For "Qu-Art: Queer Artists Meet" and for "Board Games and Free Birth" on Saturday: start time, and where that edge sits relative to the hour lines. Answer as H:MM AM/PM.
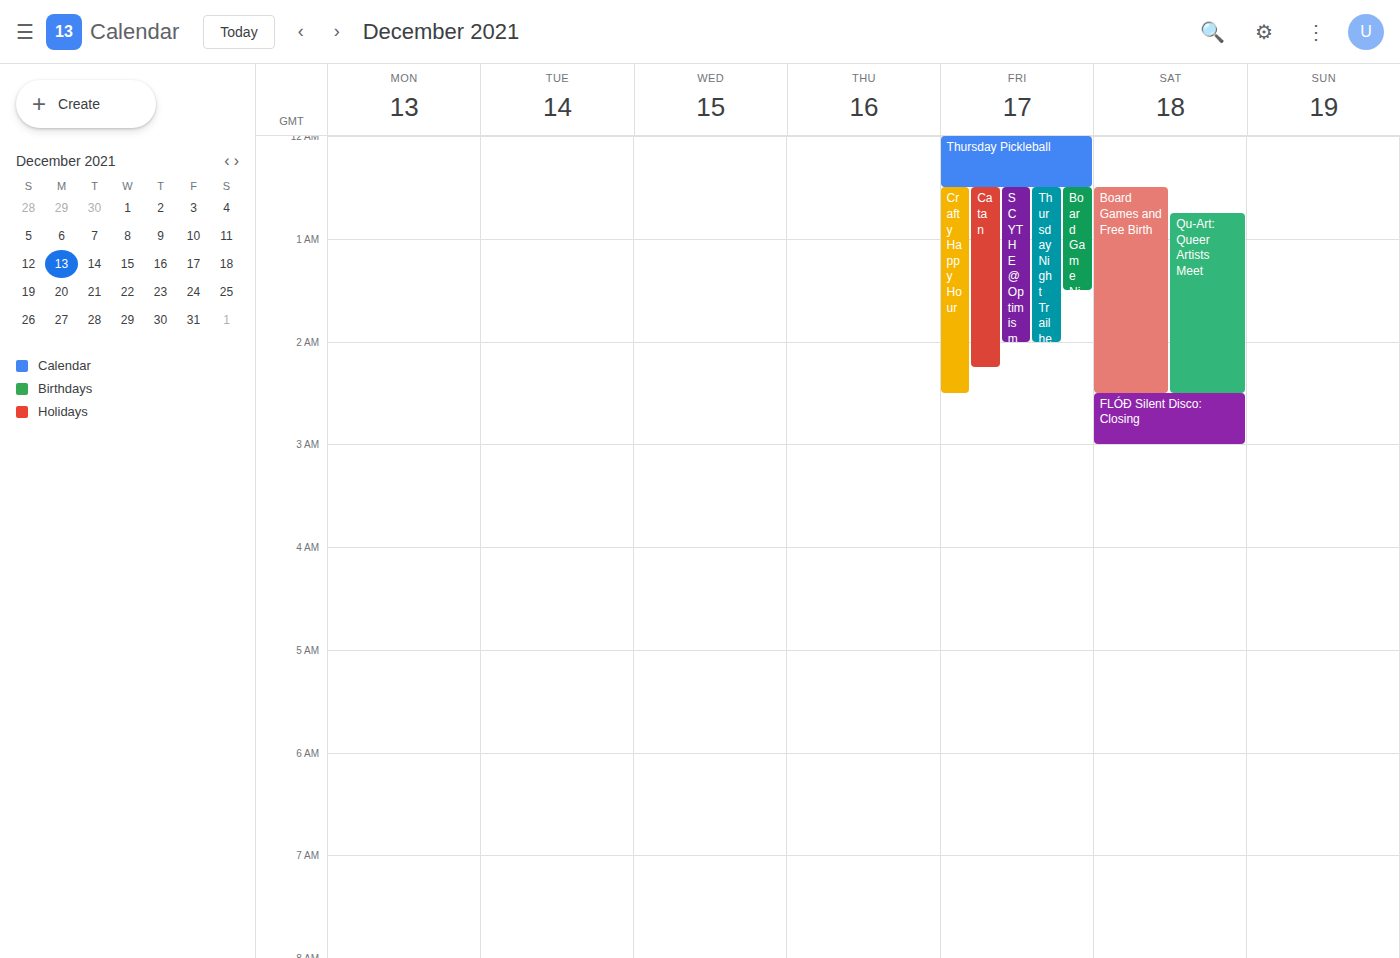
"Qu-Art: Queer Artists Meet": 12:45 AM, neither: three quarters of the way from the 12 AM line to the 1 AM line. "Board Games and Free Birth": 12:30 AM, halfway between the 12 AM and 1 AM lines.